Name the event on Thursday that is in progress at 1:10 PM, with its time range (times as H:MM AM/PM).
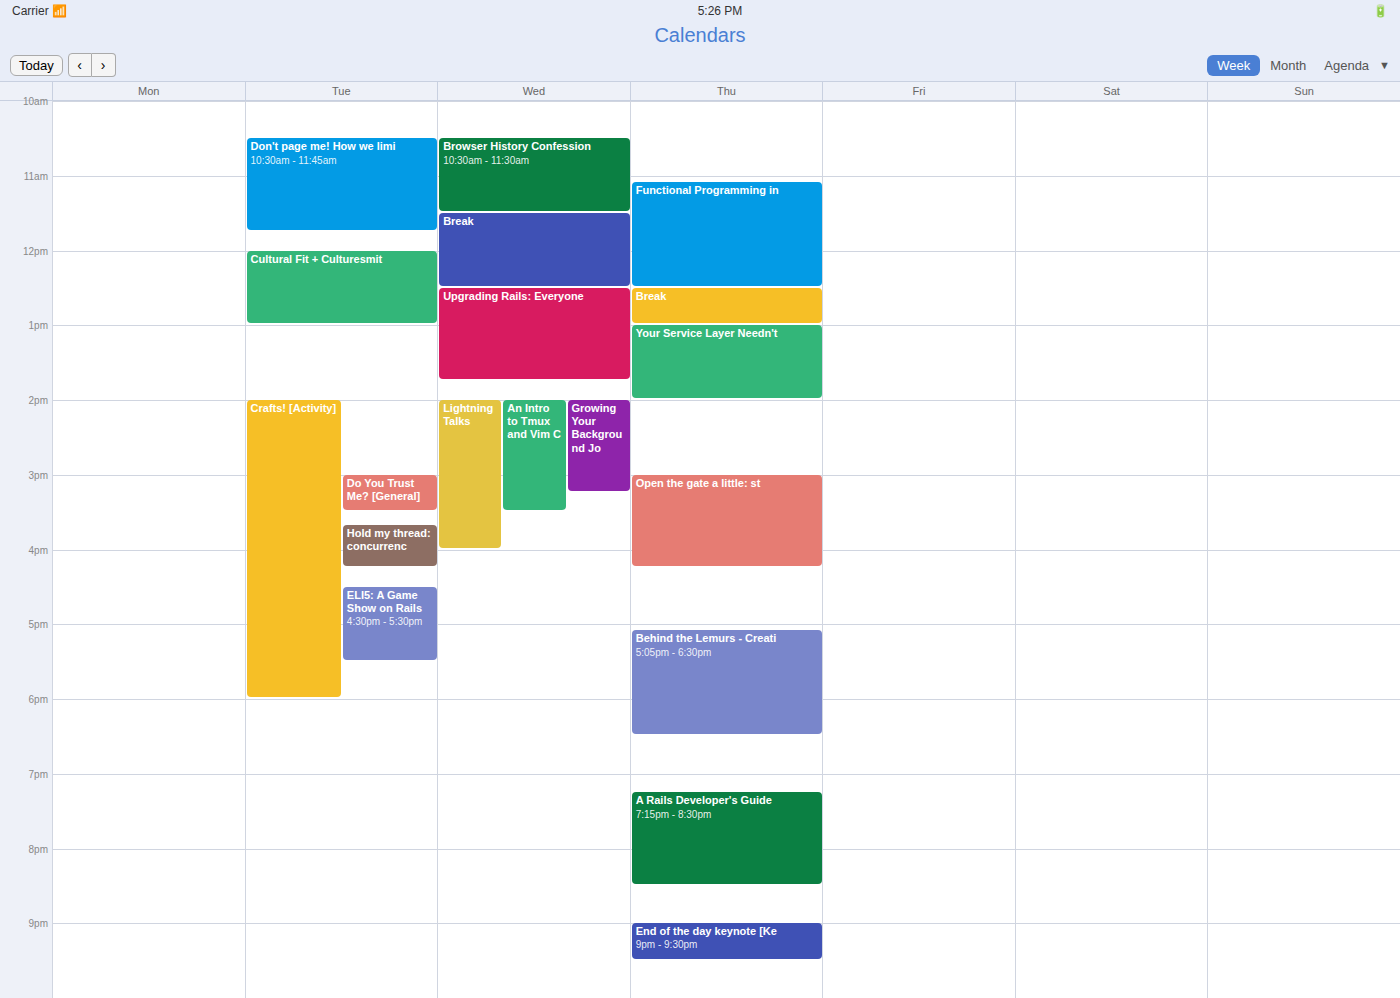
"Your Service Layer Needn't", 1:00 PM to 2:00 PM